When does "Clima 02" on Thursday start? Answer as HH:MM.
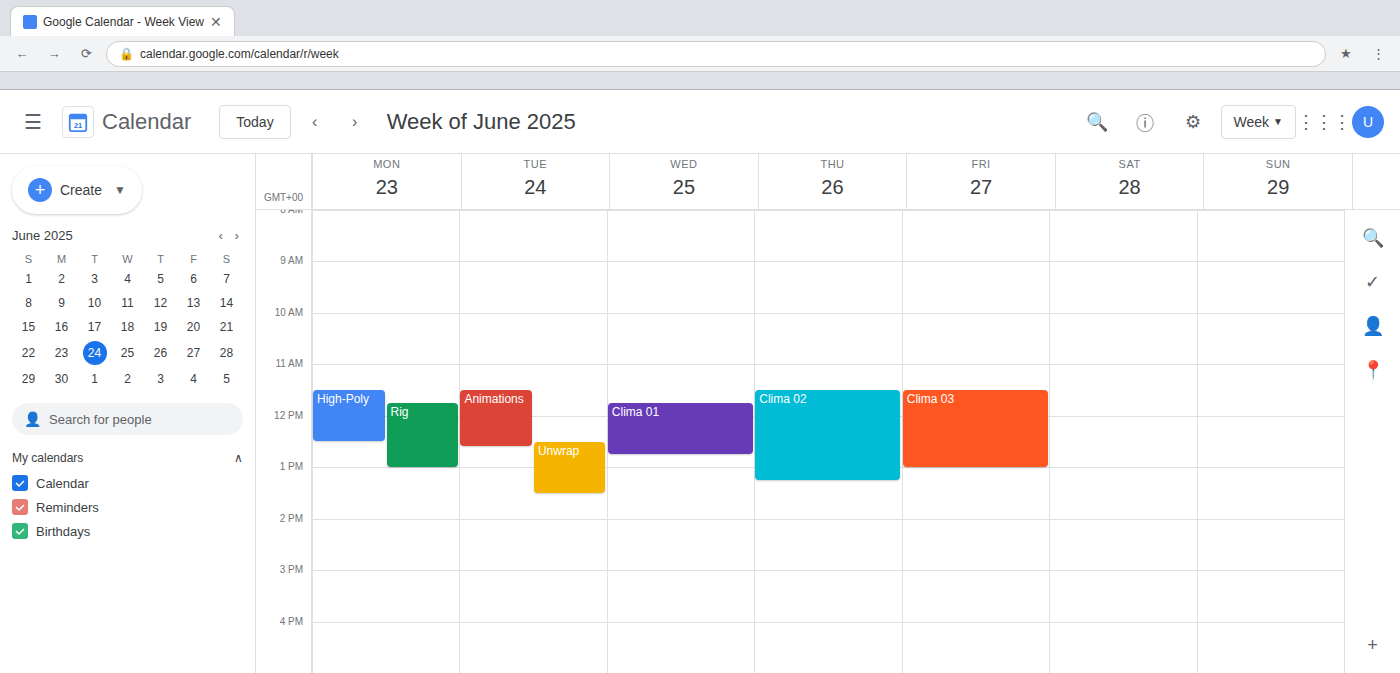
11:30